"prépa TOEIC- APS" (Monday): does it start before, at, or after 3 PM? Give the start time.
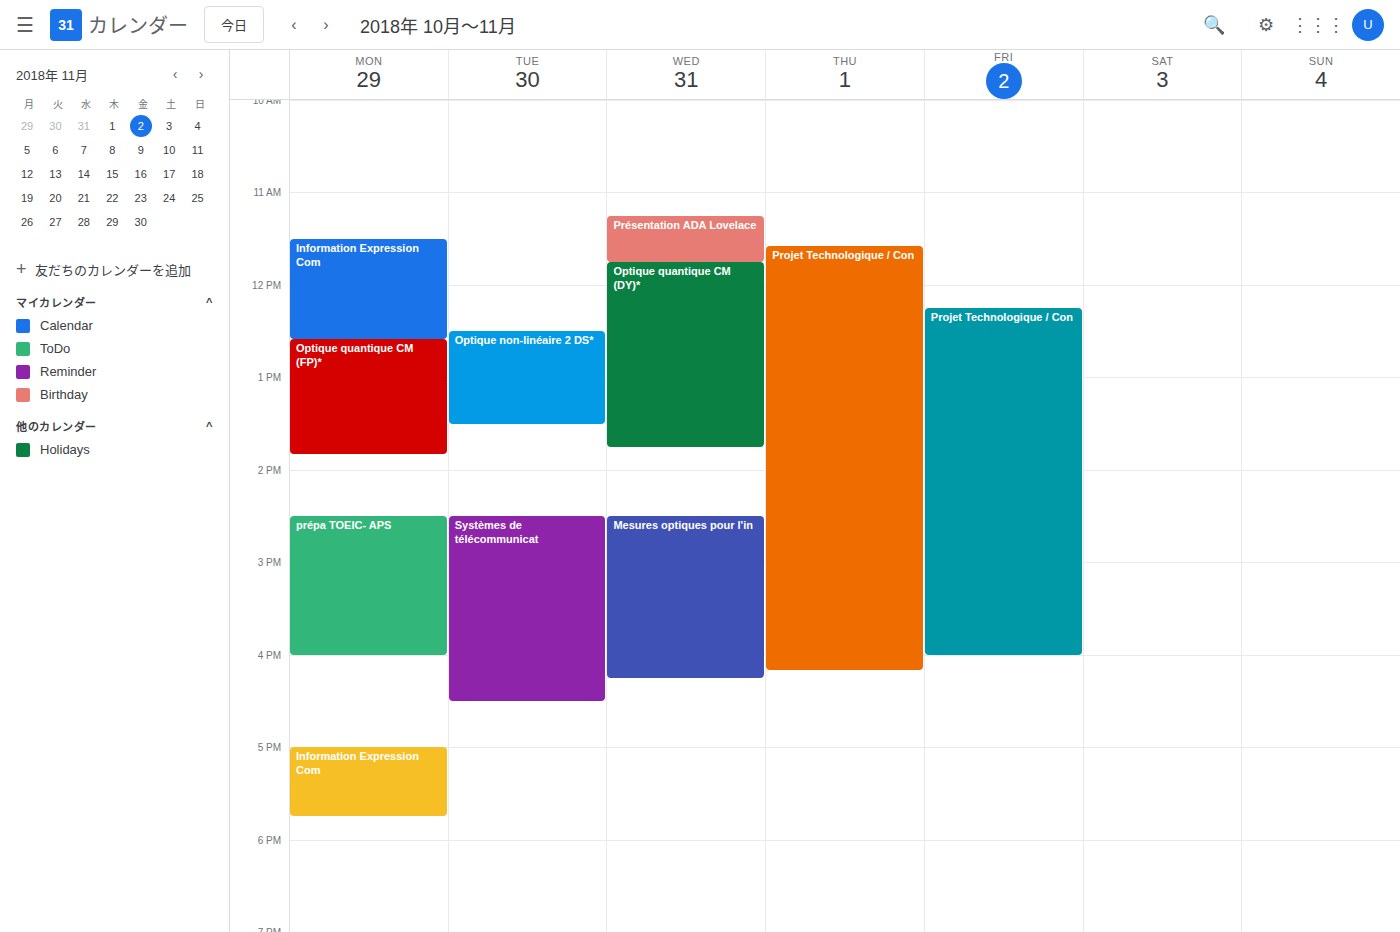
2:30 PM -- before 3 PM, 30 minutes above the 3 PM line.